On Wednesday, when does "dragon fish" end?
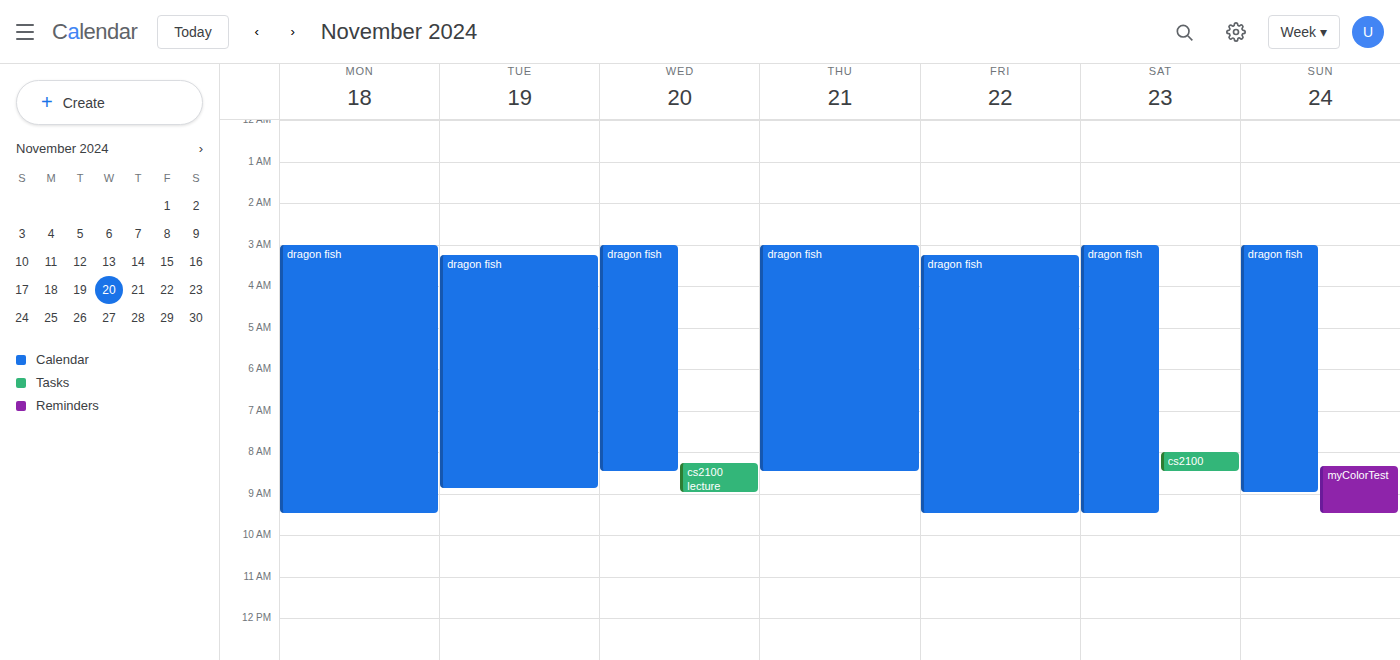
8:30 AM